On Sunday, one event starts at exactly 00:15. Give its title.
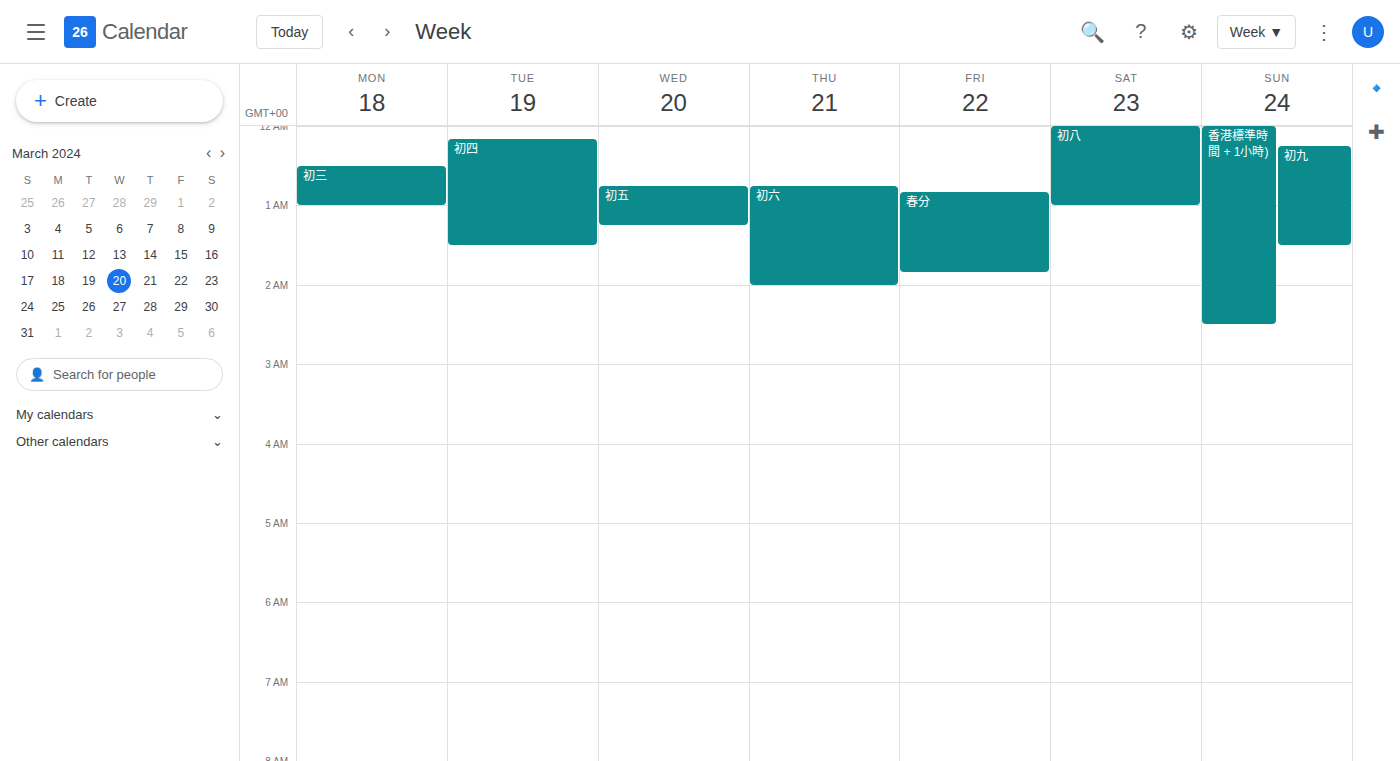
"初九"